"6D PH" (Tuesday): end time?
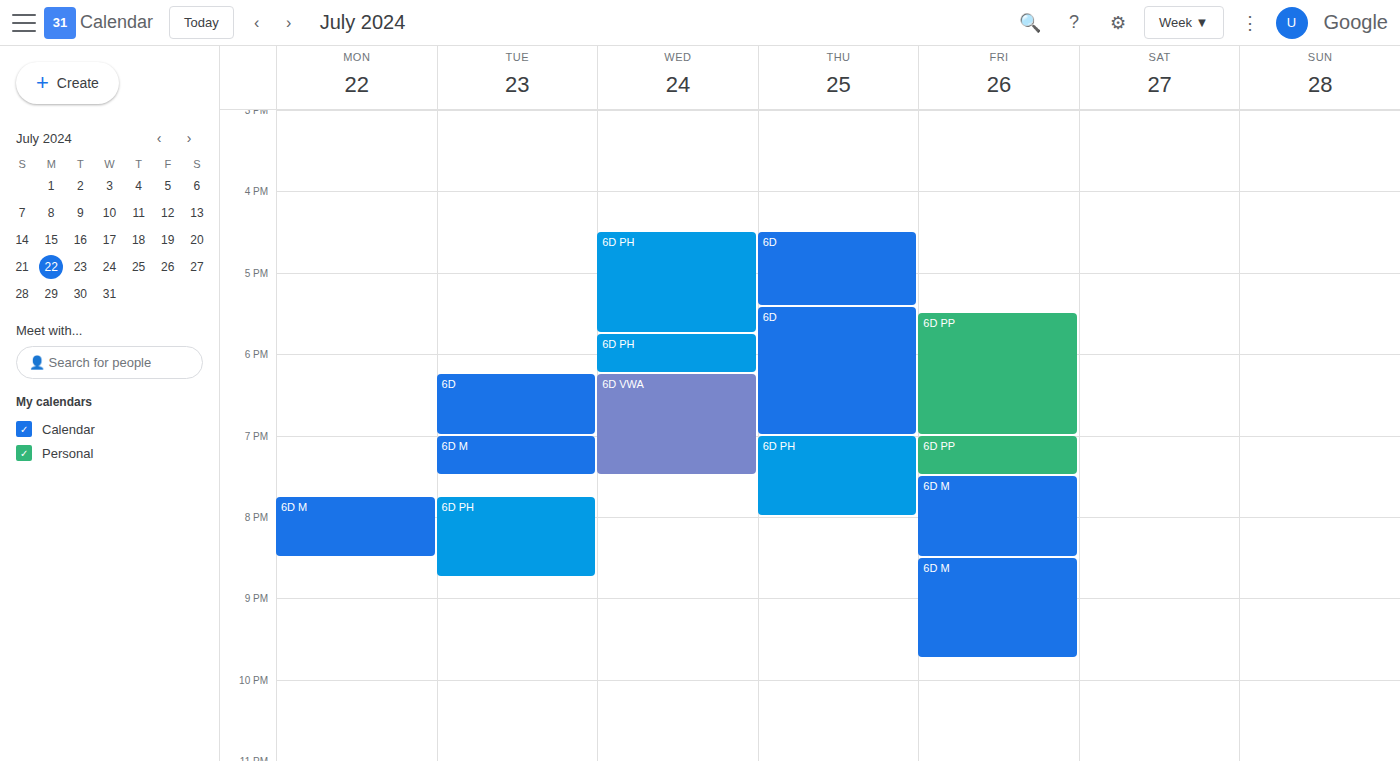
20:45